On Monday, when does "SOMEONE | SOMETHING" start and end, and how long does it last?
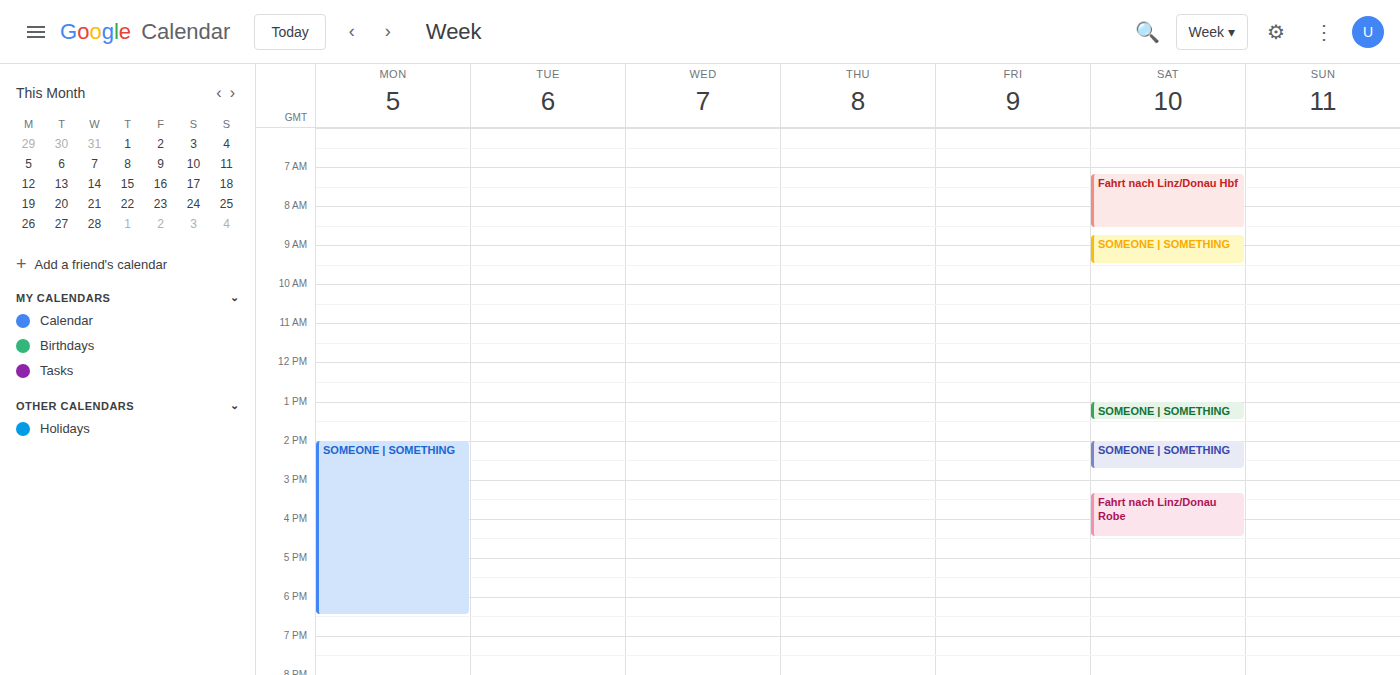
2:00 PM to 6:30 PM, 4 hours 30 minutes